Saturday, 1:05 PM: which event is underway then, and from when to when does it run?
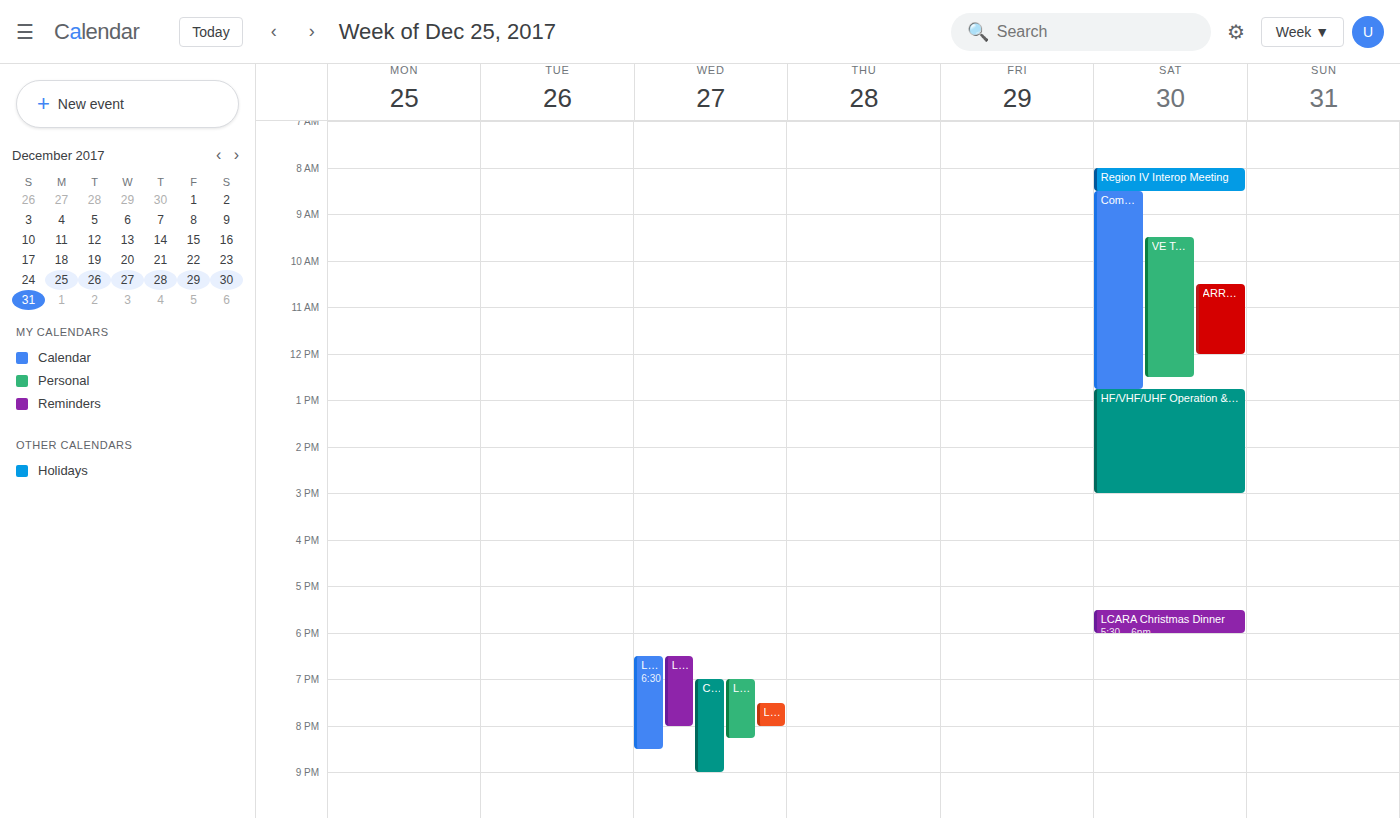
"HF/VHF/UHF Operation & Tra", 12:45 PM to 3:00 PM